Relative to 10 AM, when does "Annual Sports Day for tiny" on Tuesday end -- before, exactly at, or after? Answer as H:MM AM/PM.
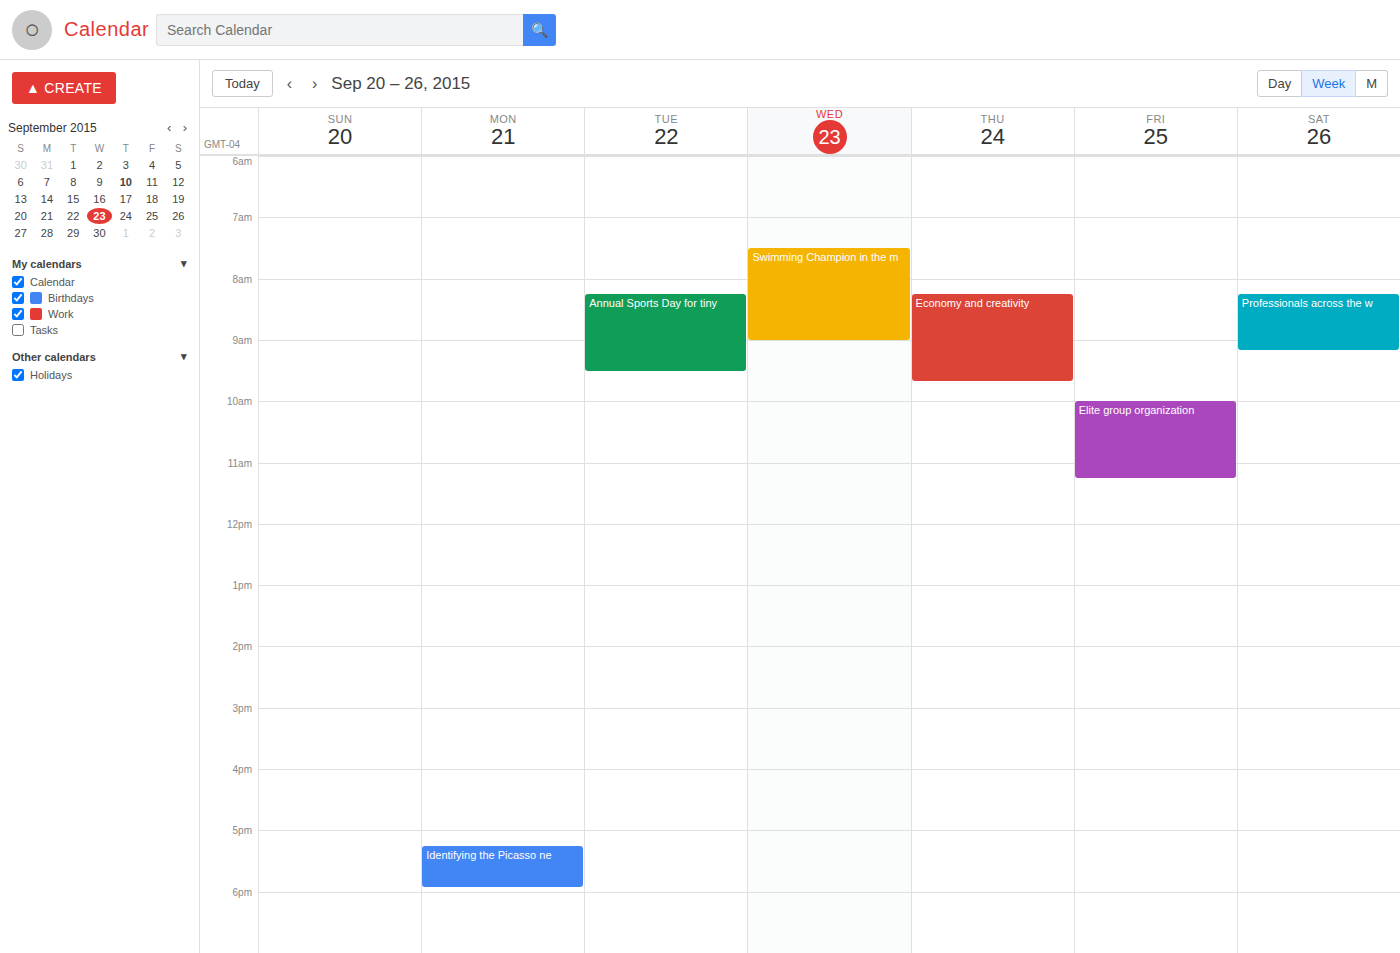
9:30 AM -- before 10 AM, 30 minutes above the 10 AM line.